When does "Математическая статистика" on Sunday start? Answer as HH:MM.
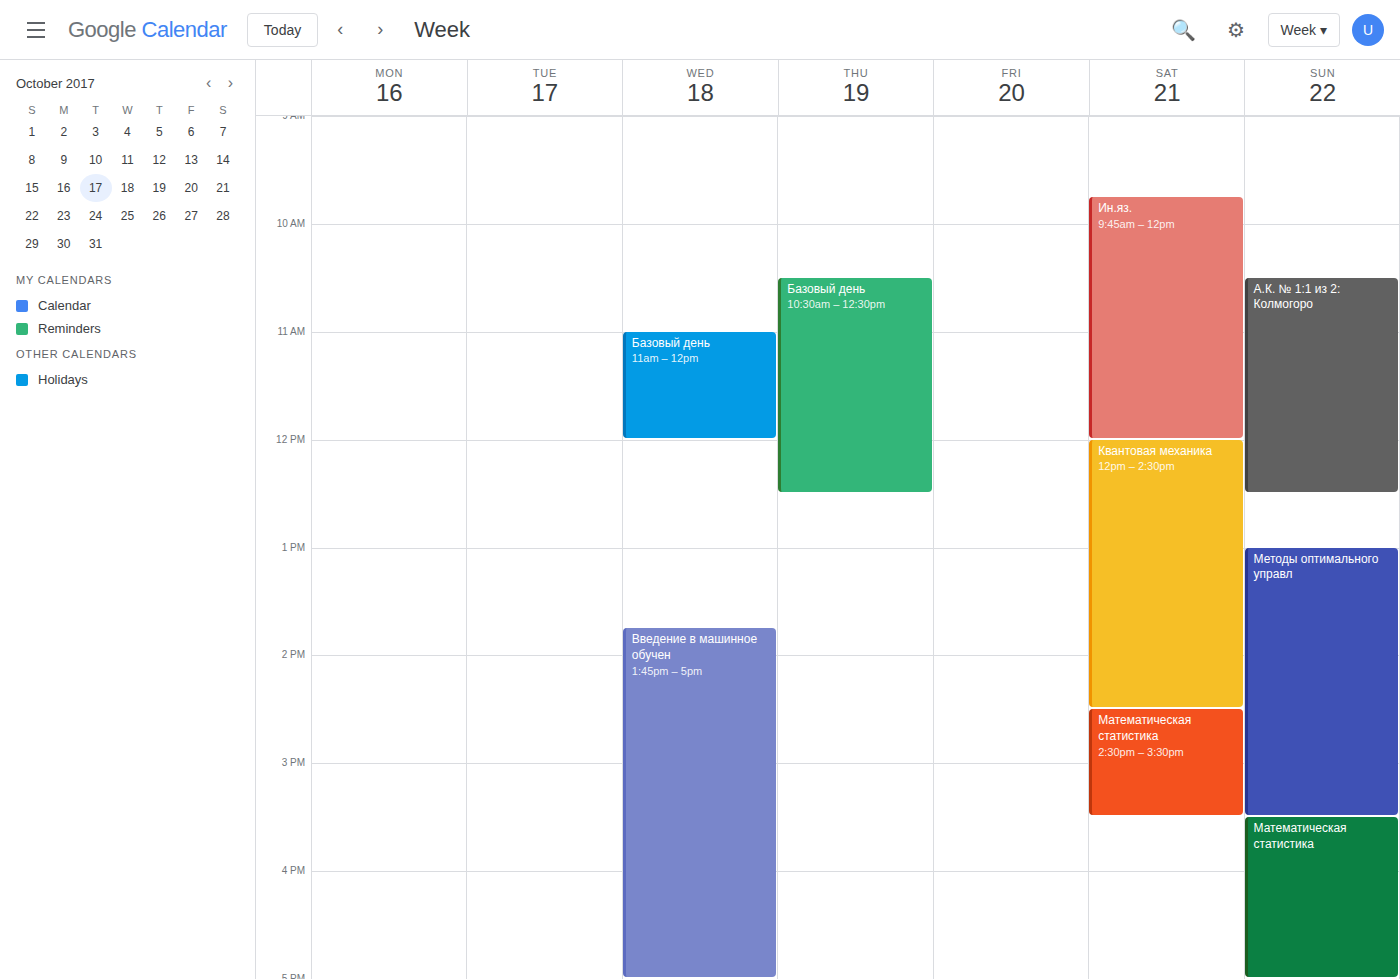
15:30